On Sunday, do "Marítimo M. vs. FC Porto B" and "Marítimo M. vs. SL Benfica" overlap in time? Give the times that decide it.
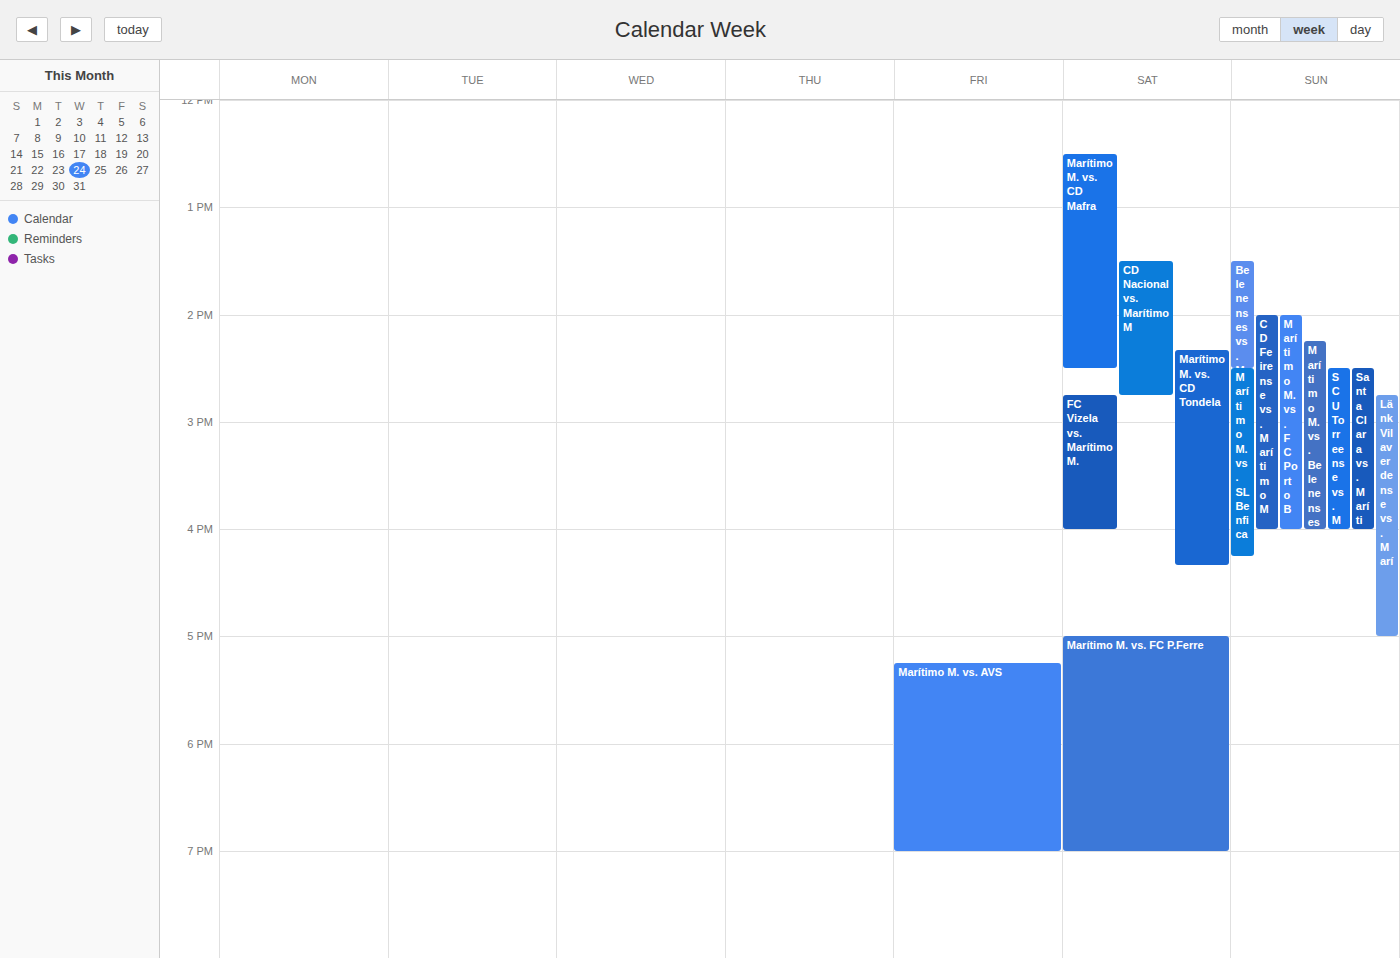
"Marítimo M. vs. SL Benfica" starts at 2:30 PM, before "Marítimo M. vs. FC Porto B" ends at 4:00 PM -- they overlap.